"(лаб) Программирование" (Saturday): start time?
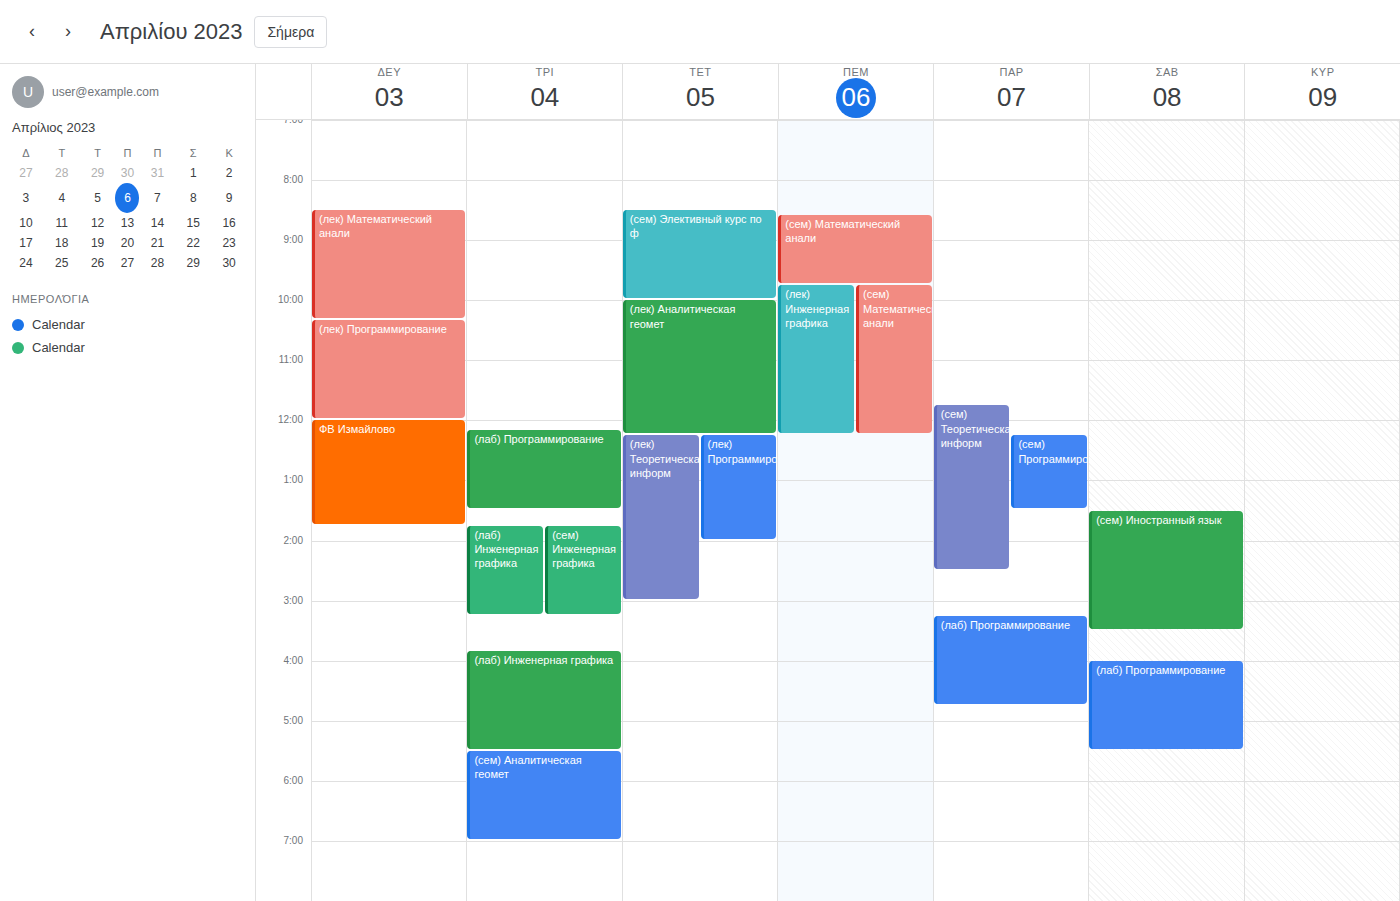
4:00 PM